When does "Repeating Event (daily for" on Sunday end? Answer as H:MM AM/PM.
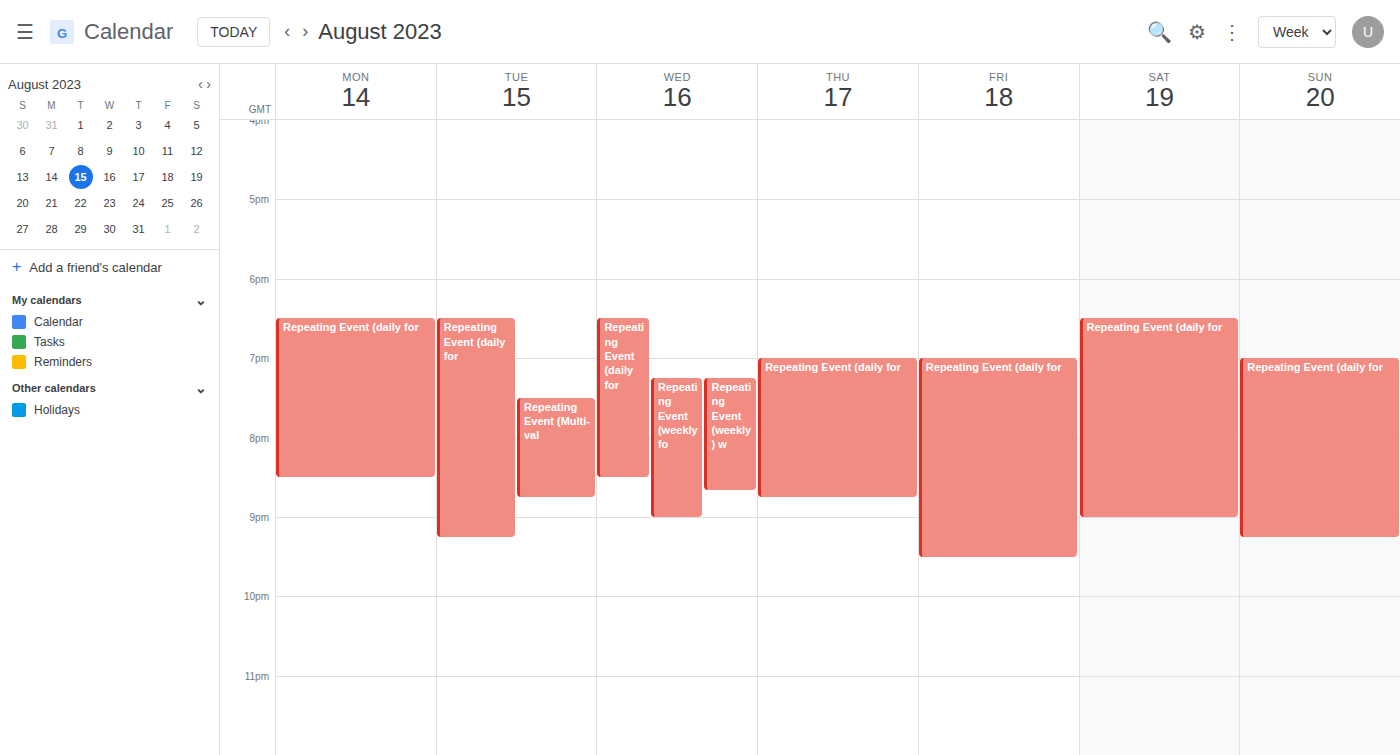
9:15 PM